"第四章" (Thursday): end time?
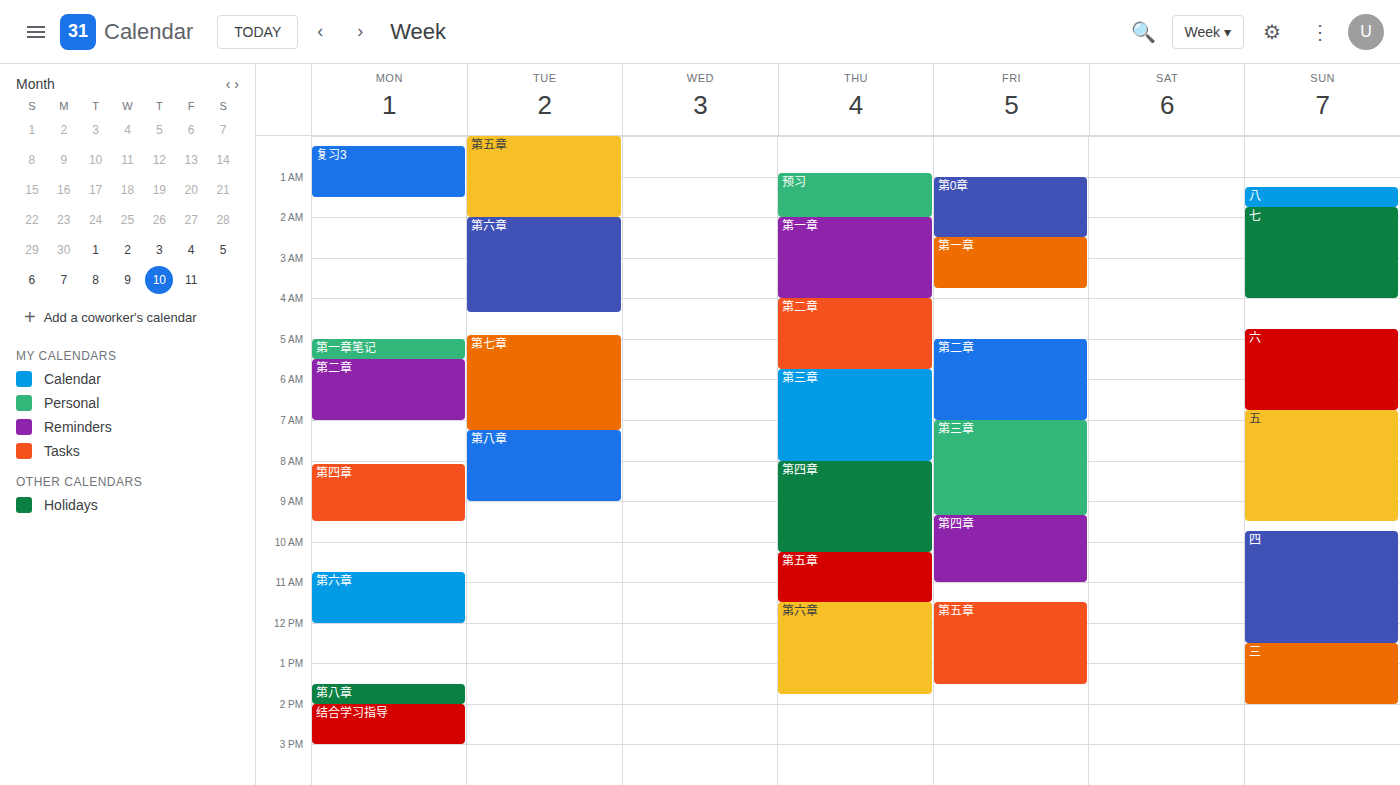
10:15 AM